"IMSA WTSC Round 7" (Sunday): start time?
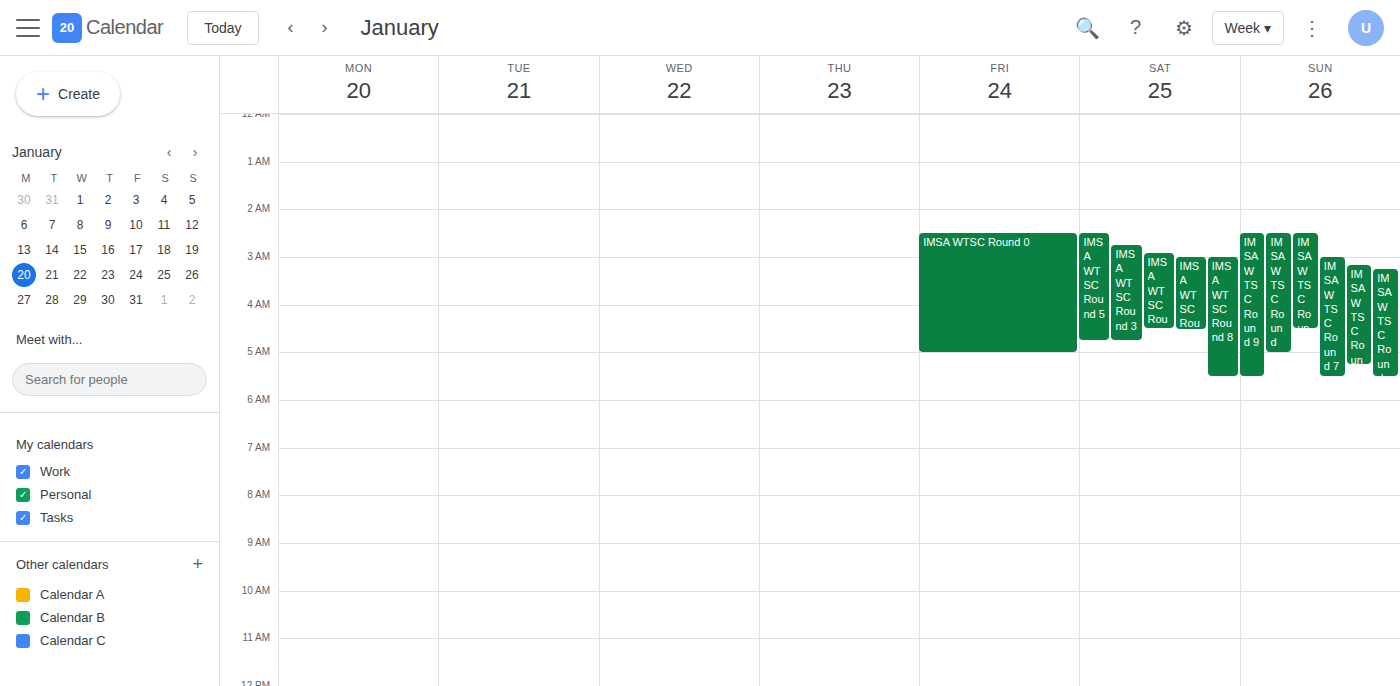
03:00